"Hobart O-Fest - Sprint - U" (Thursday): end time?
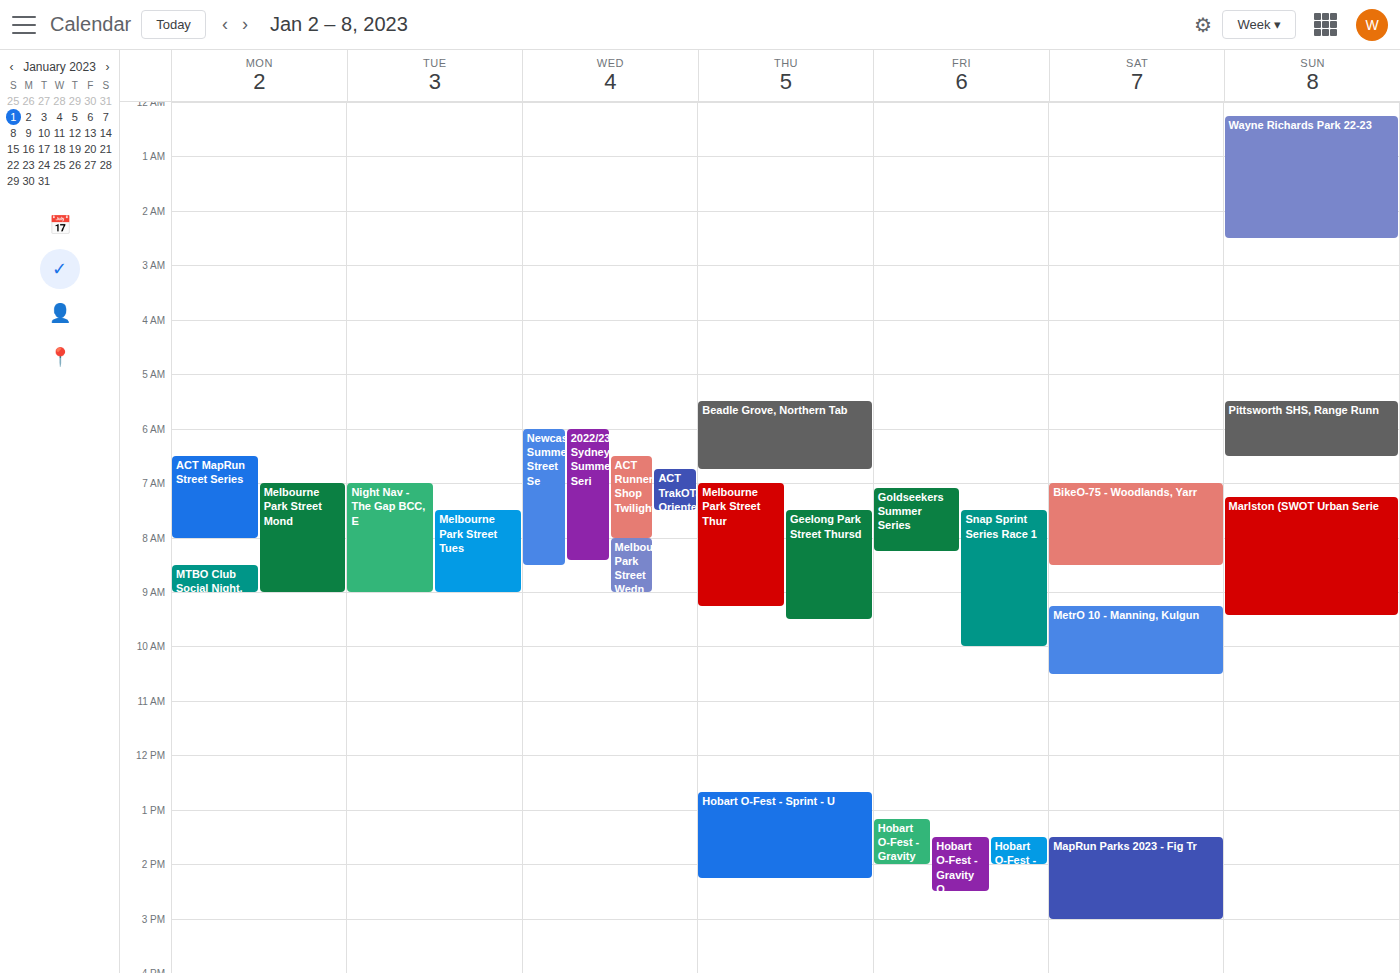
2:15 PM